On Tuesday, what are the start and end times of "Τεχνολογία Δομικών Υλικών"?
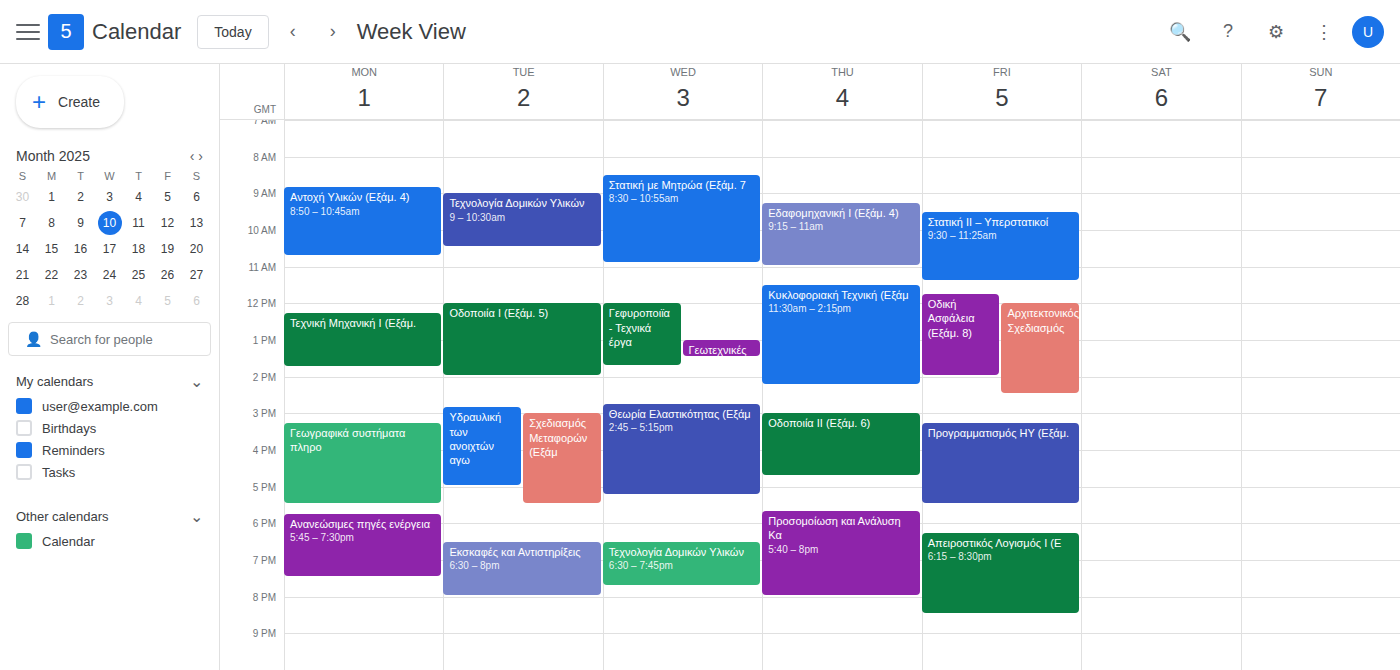
9:00 AM to 10:30 AM